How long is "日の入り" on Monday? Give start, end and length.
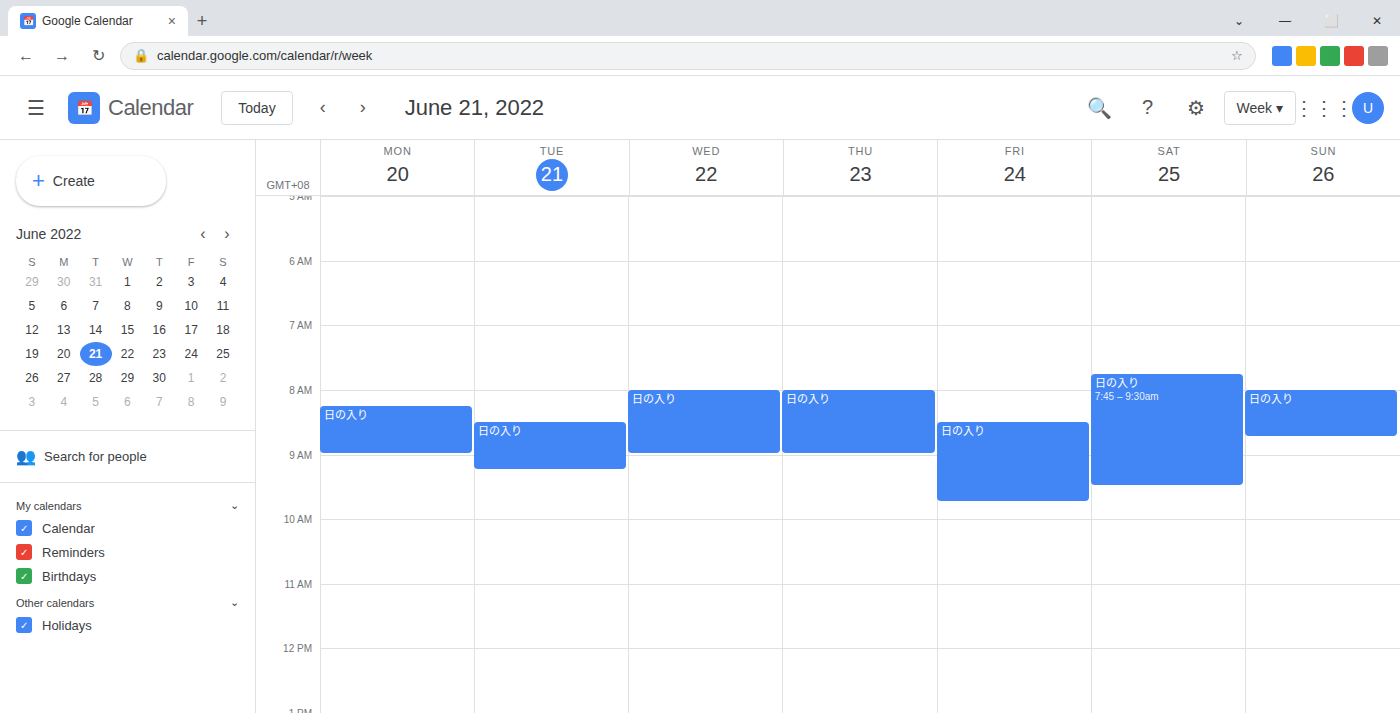
08:15 to 09:00, 45 minutes